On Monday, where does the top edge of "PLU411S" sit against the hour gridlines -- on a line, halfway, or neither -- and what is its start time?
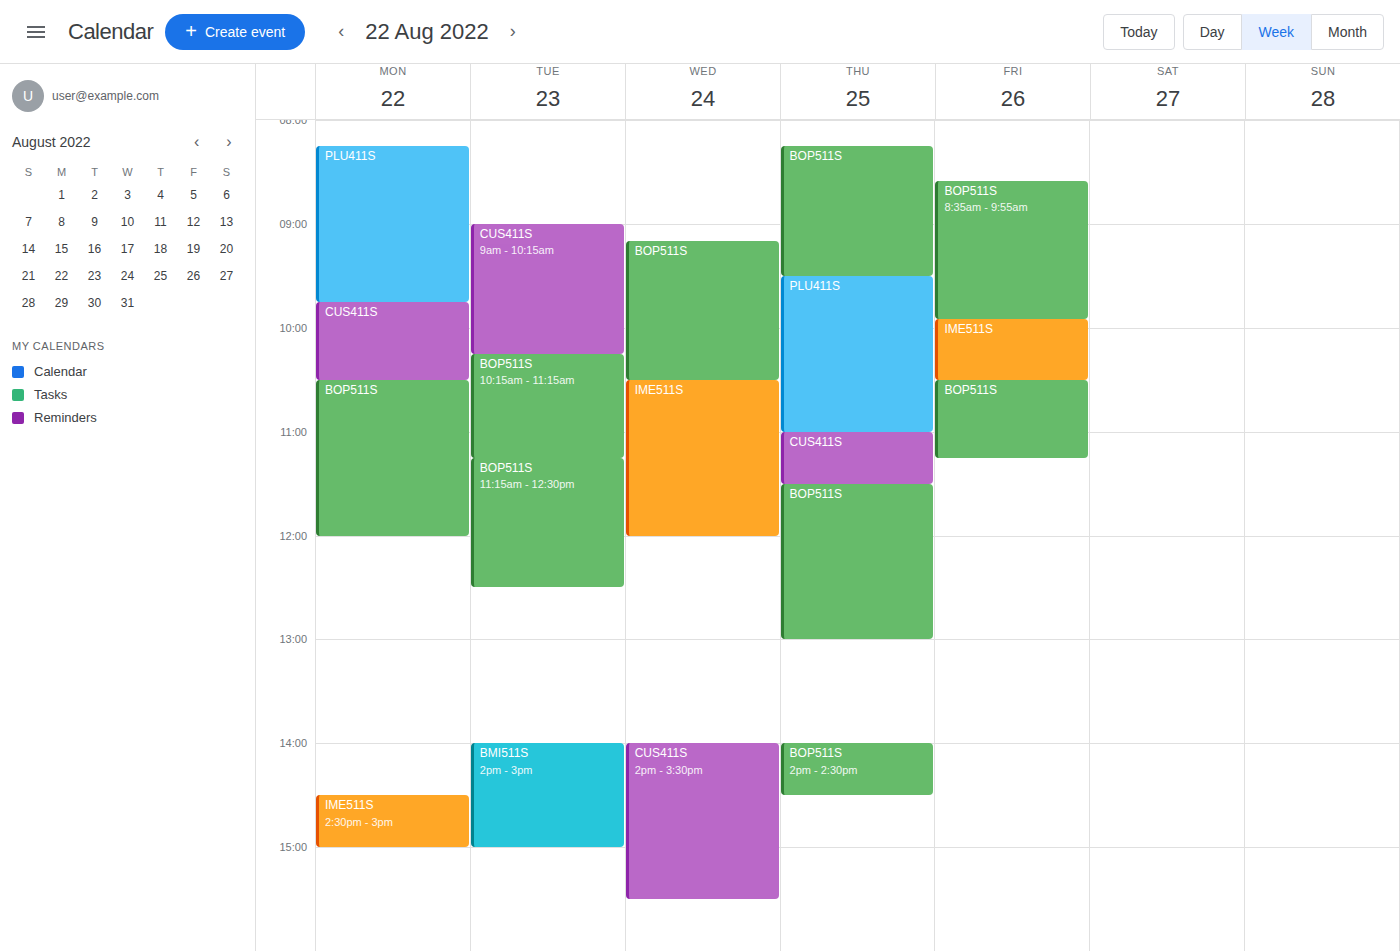
8:15 AM -- neither: a quarter of the way from the 8 AM line to the 9 AM line.